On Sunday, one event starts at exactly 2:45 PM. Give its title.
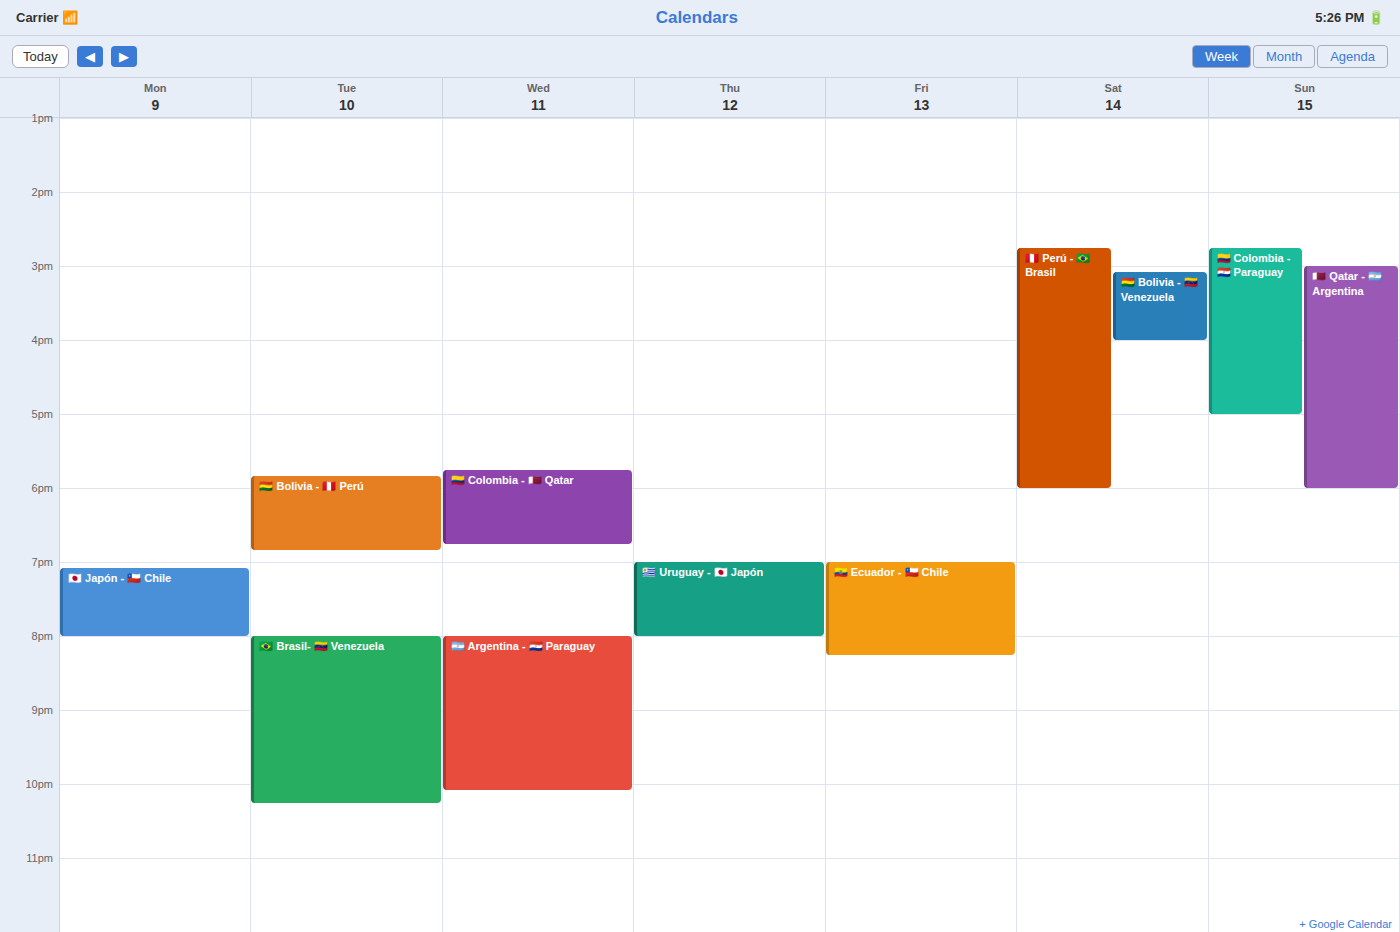
"🇨🇴 Colombia - 🇵🇾 Paraguay"